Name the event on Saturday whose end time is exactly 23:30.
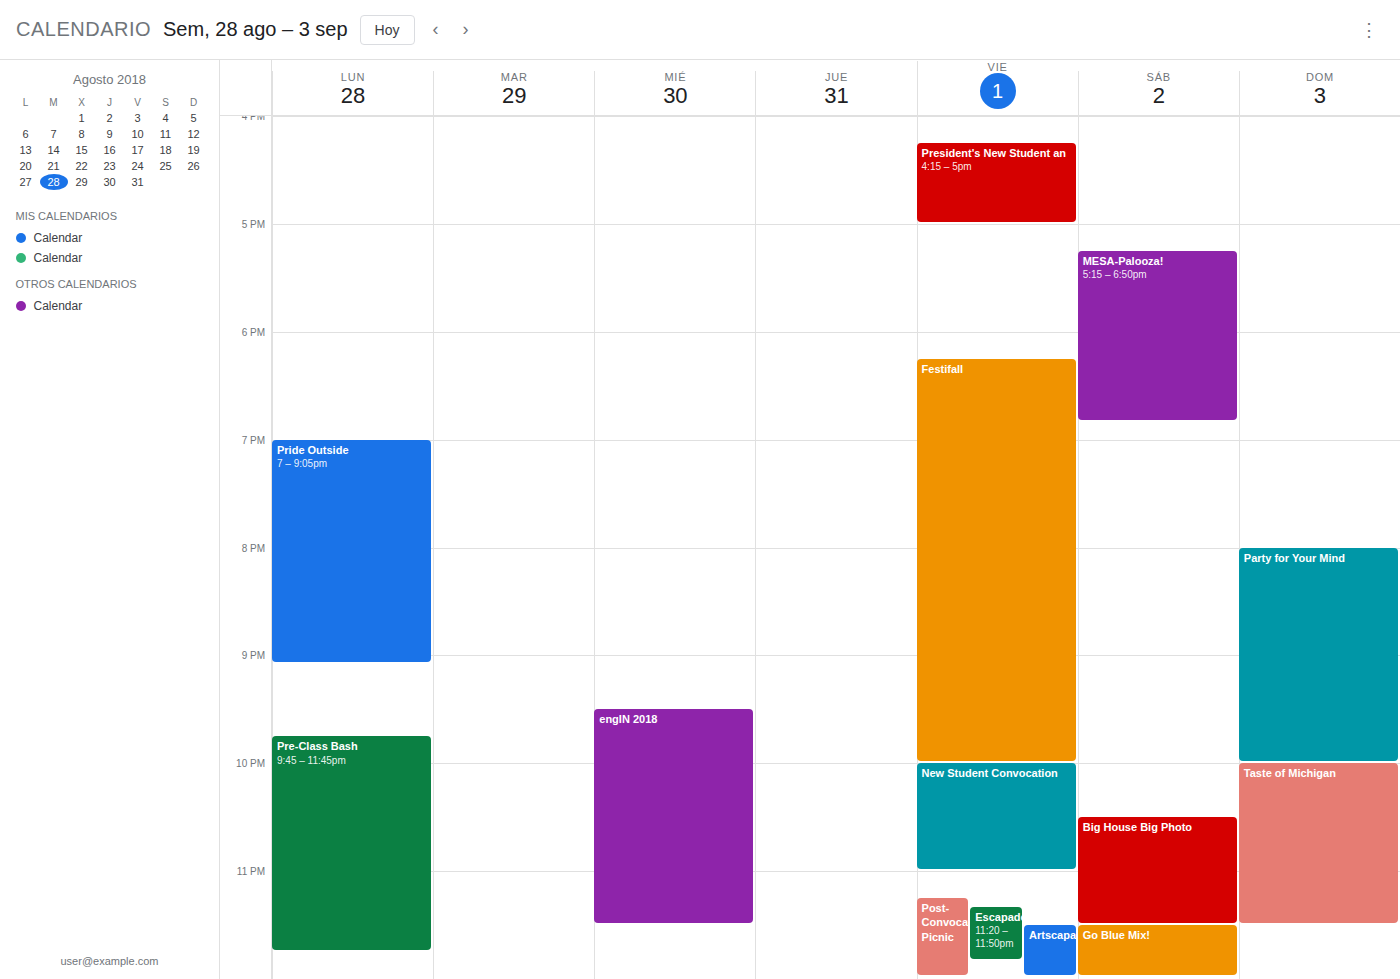
"Big House Big Photo"